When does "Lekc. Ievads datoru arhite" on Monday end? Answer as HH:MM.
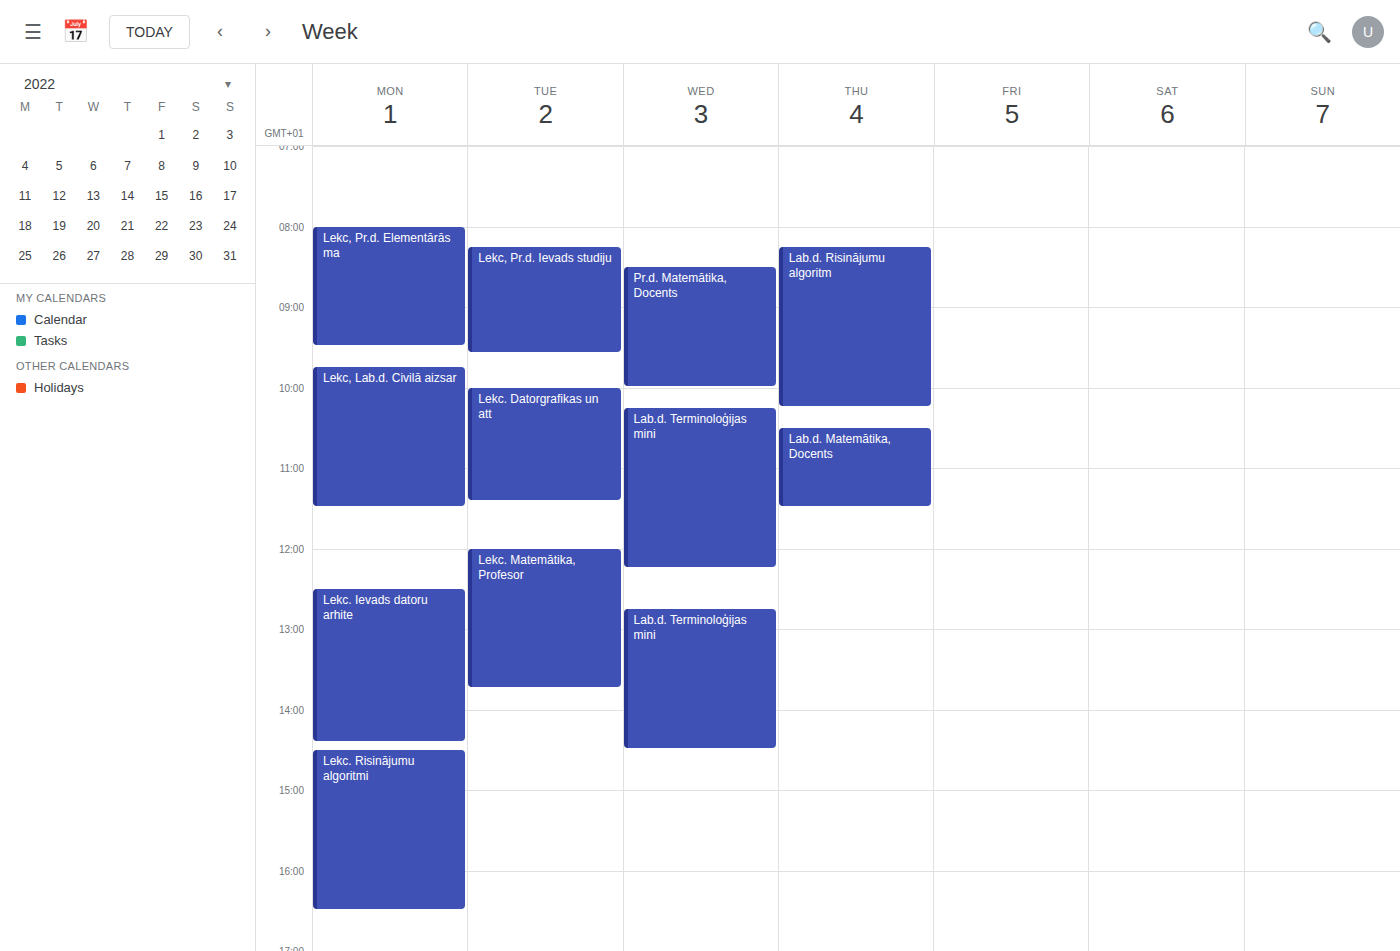
14:25